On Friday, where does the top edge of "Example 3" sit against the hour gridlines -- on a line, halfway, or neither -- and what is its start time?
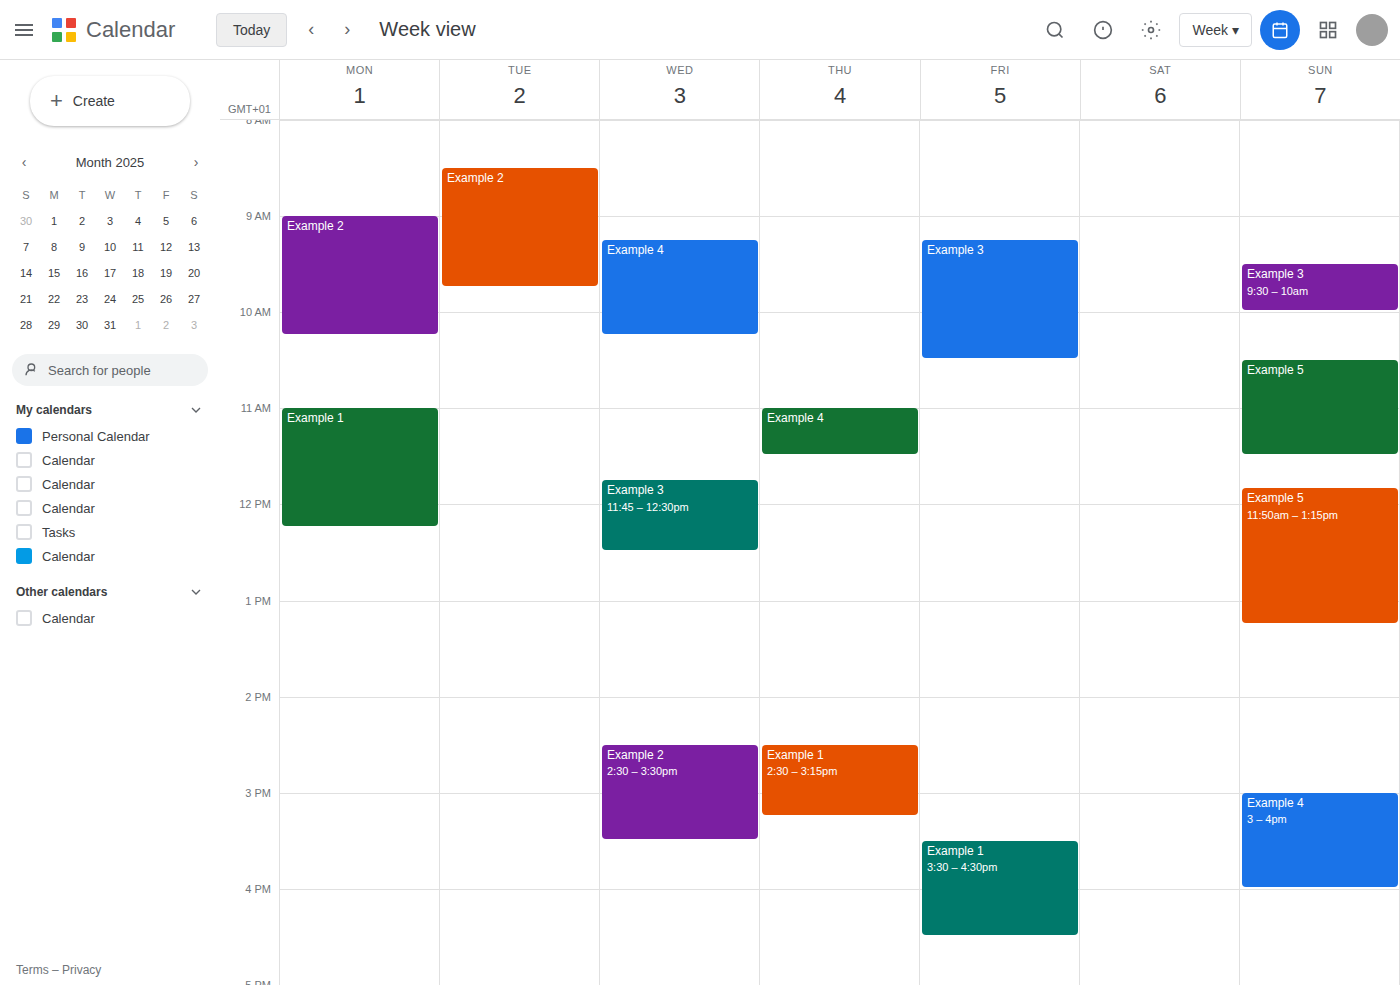
9:15 AM -- neither: a quarter of the way from the 9 AM line to the 10 AM line.